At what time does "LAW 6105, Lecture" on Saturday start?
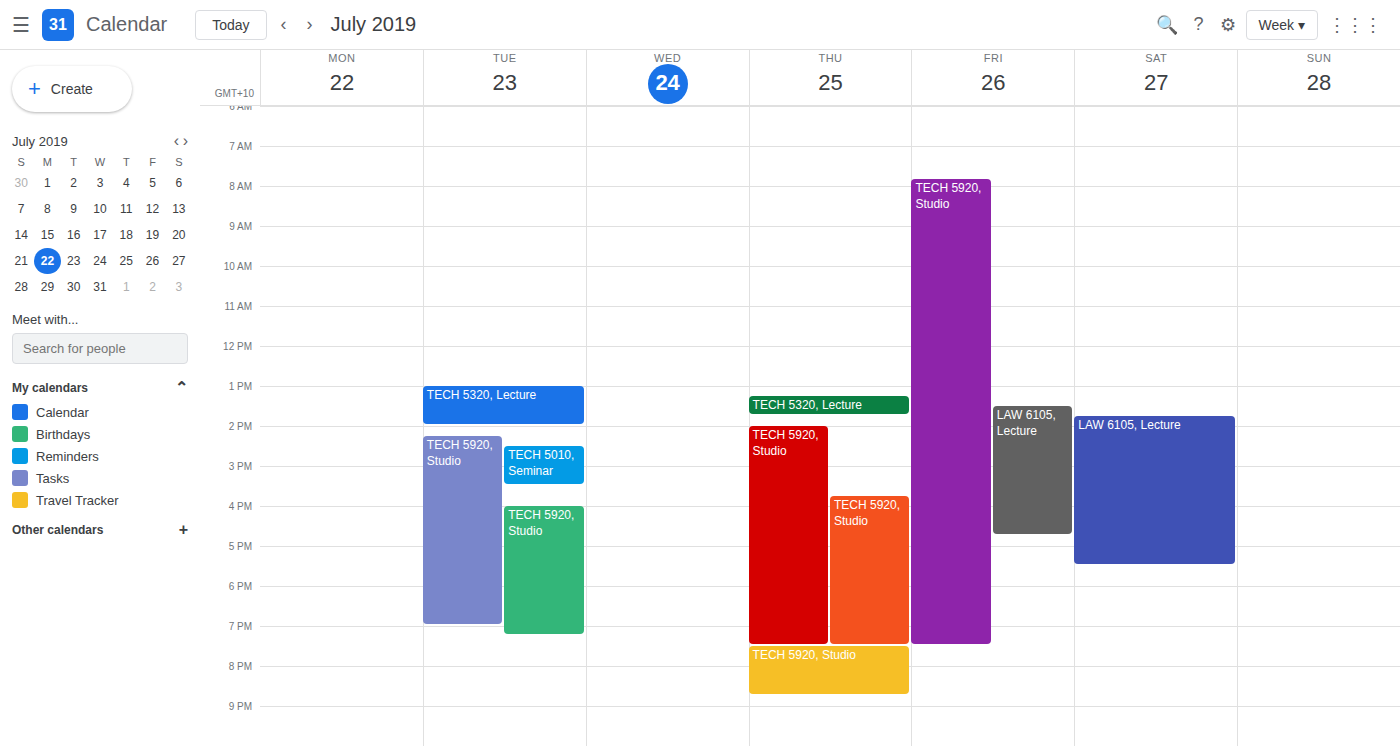
1:45 PM